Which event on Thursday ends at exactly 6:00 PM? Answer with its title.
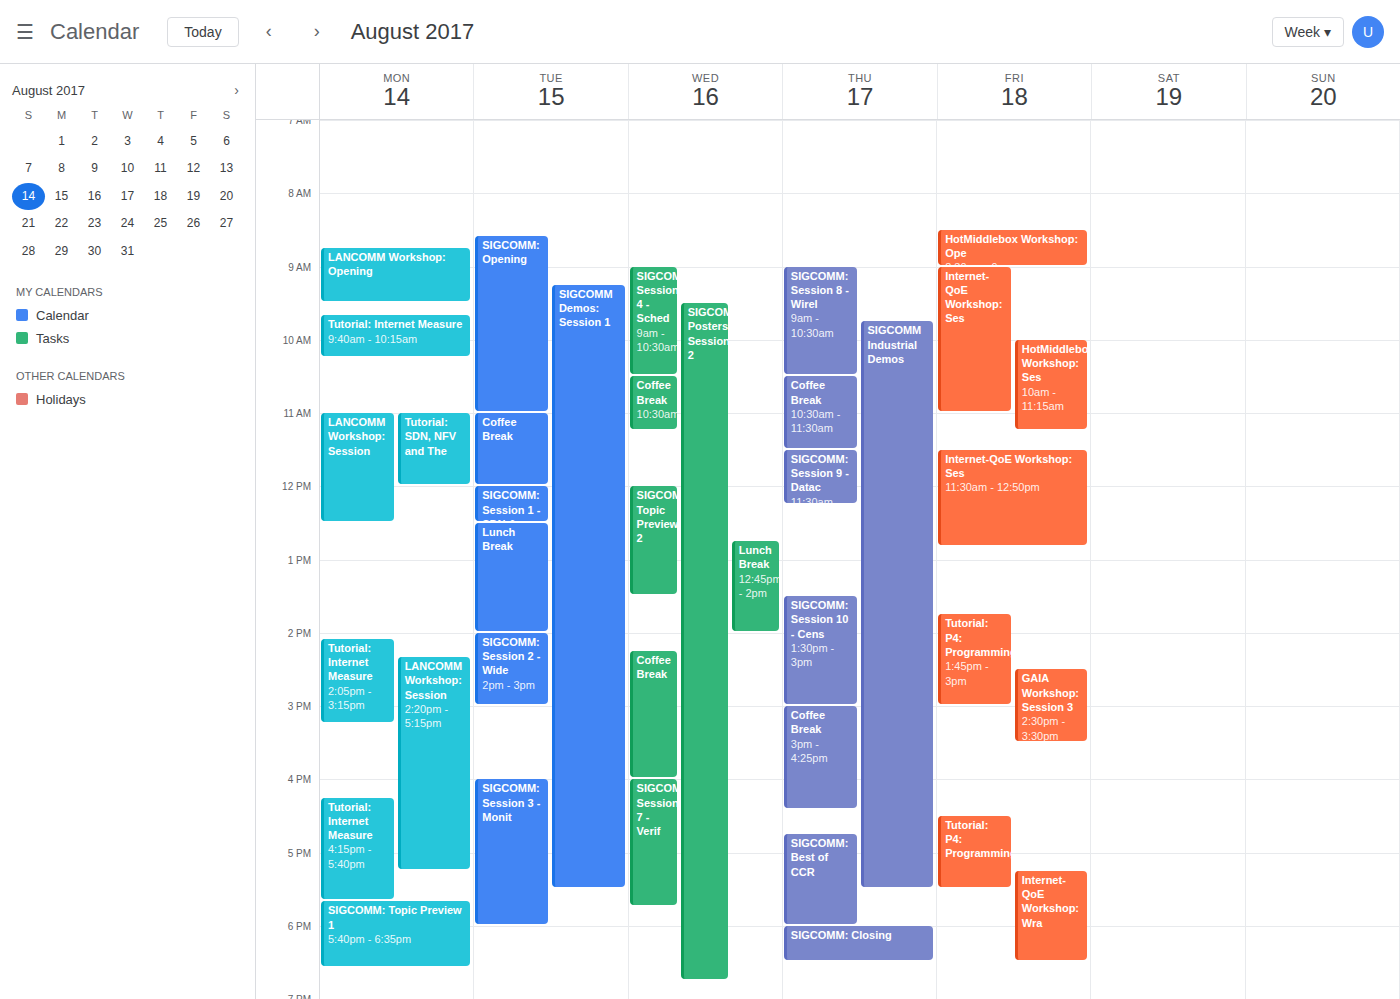
"SIGCOMM: Best of CCR"